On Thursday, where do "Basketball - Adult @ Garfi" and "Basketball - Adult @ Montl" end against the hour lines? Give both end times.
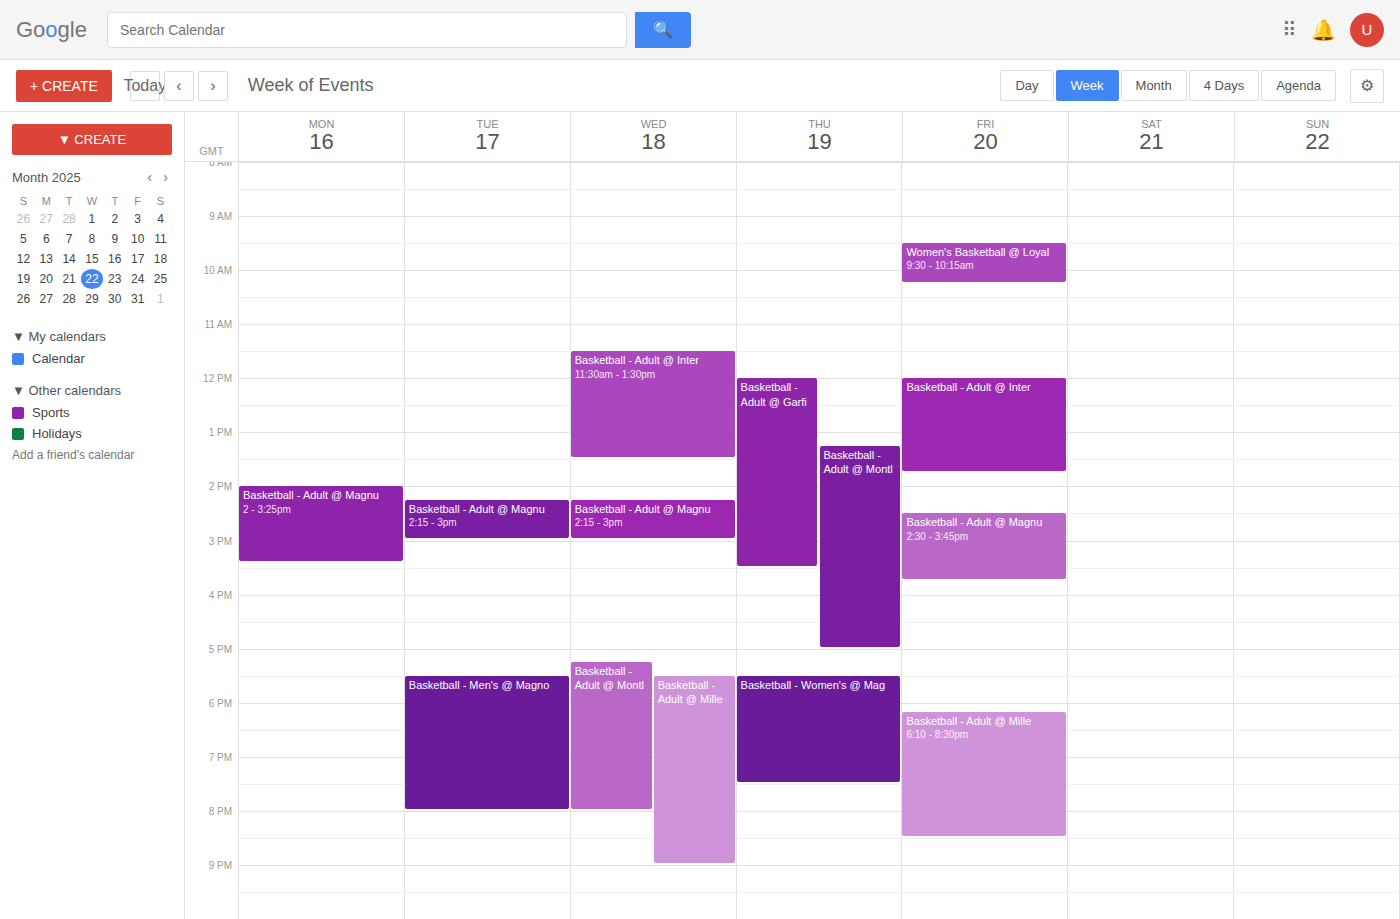
"Basketball - Adult @ Garfi": 3:30 PM, halfway between the 3 PM and 4 PM lines. "Basketball - Adult @ Montl": 5:00 PM, exactly on the 5 PM line.